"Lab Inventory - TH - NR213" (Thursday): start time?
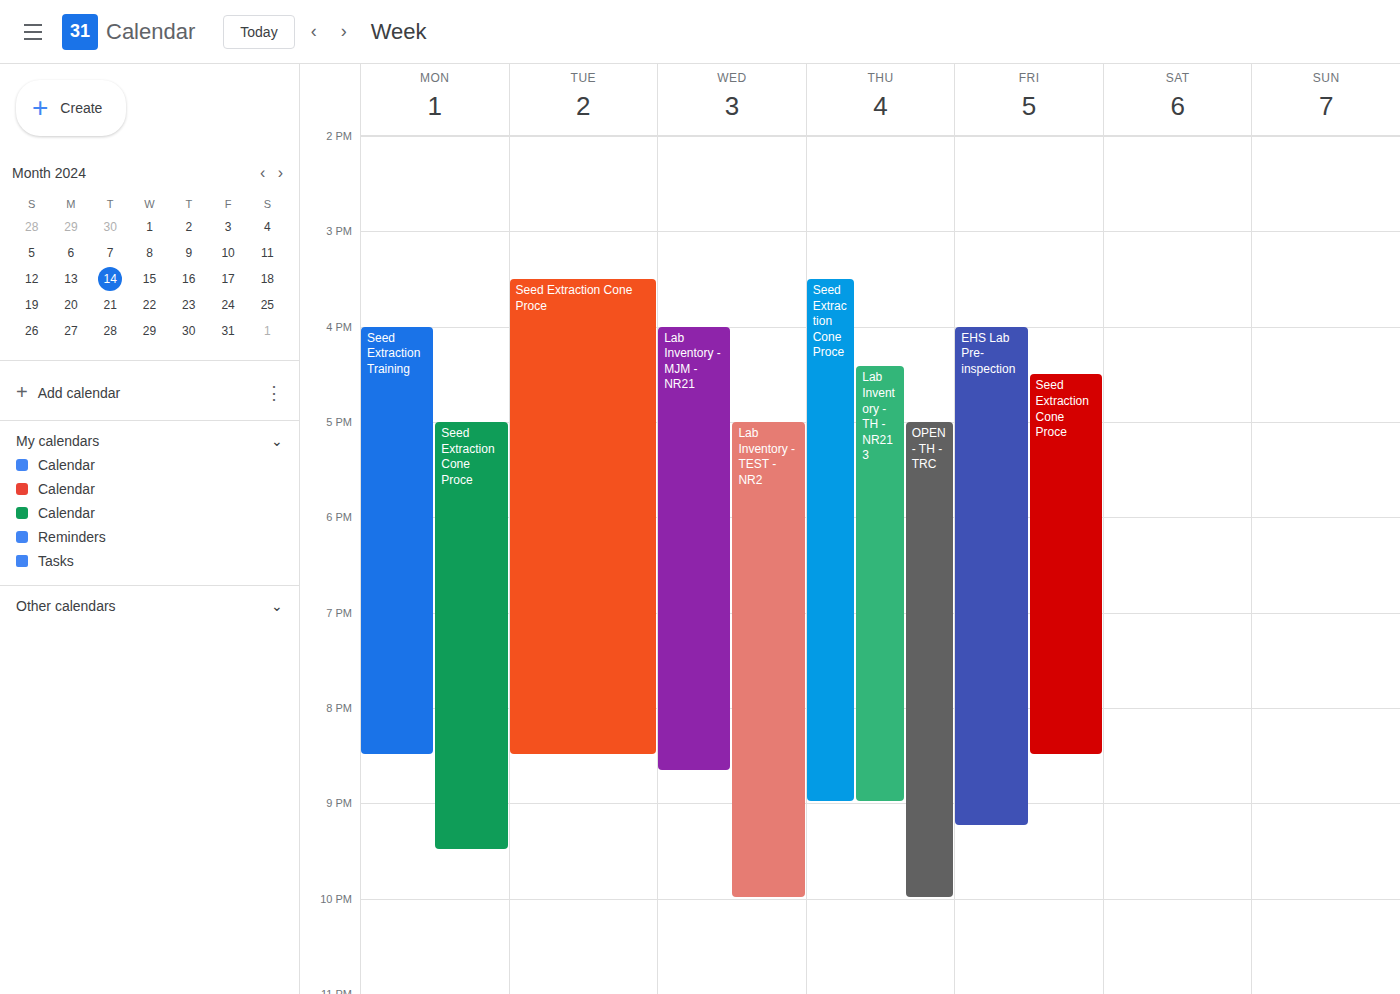
4:25 PM